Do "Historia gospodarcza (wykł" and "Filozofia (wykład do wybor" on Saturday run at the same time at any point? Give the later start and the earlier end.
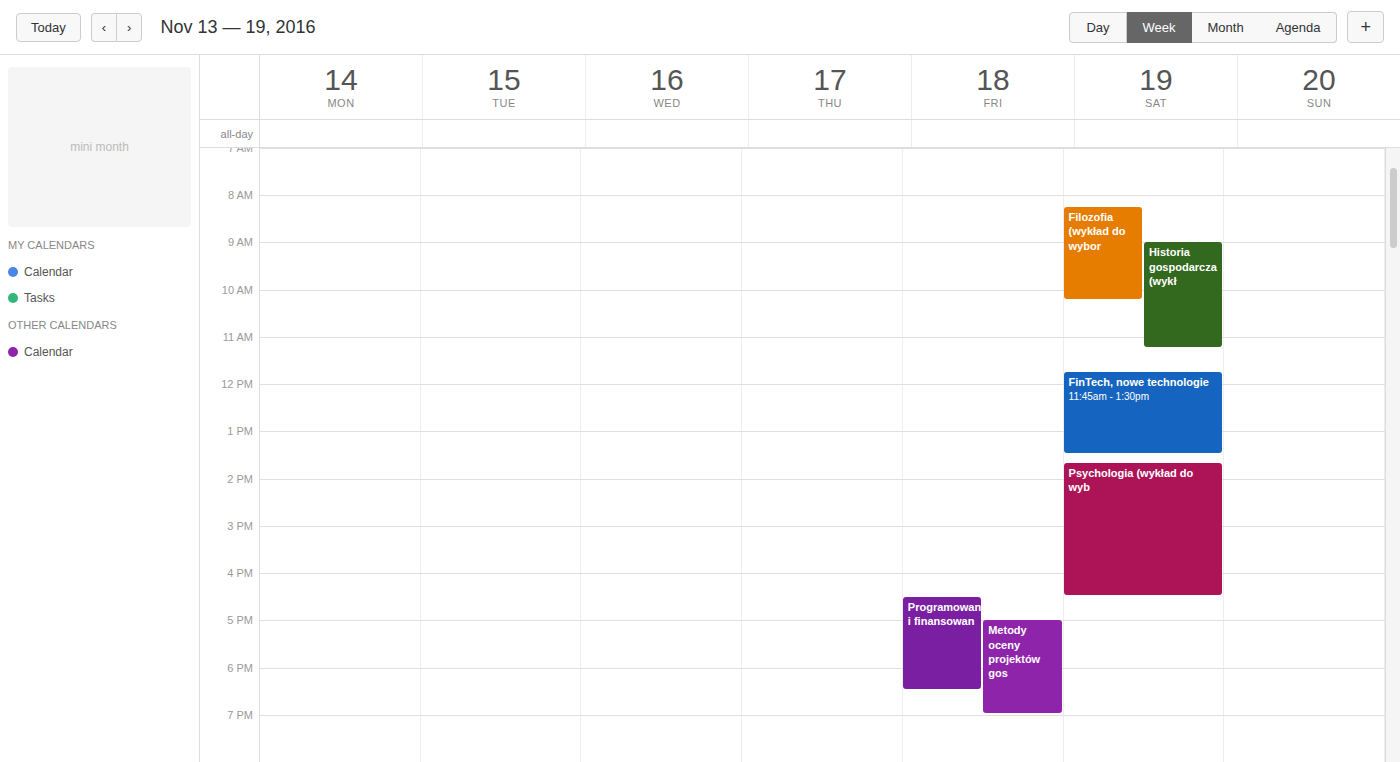
"Historia gospodarcza (wykł" starts at 9:00 AM, before "Filozofia (wykład do wybor" ends at 10:15 AM -- they overlap.